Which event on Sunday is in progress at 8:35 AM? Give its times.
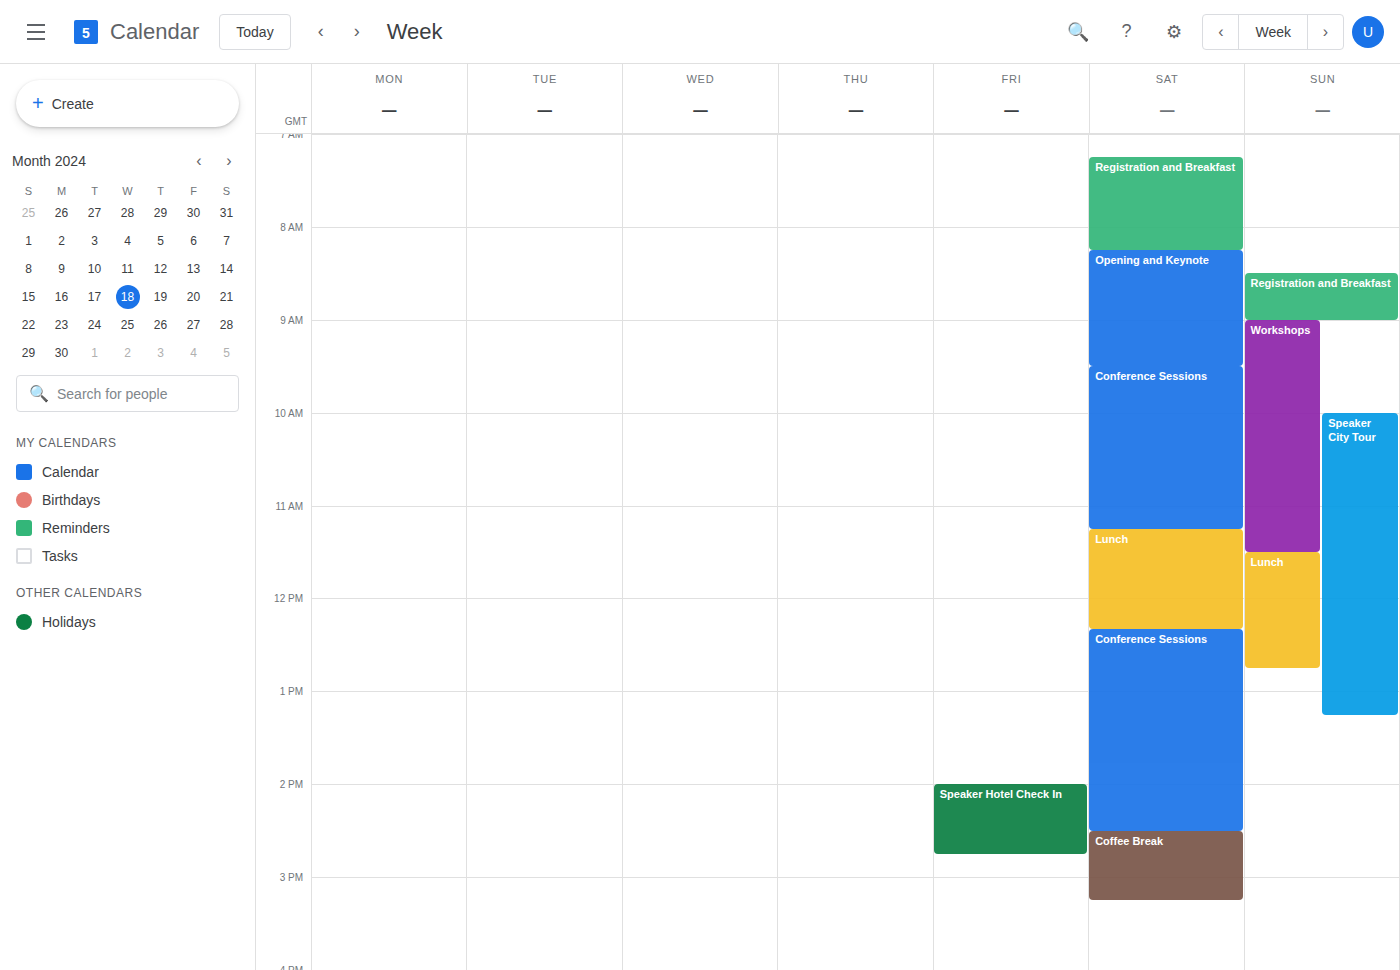
"Registration and Breakfast", 8:30 AM to 9:00 AM